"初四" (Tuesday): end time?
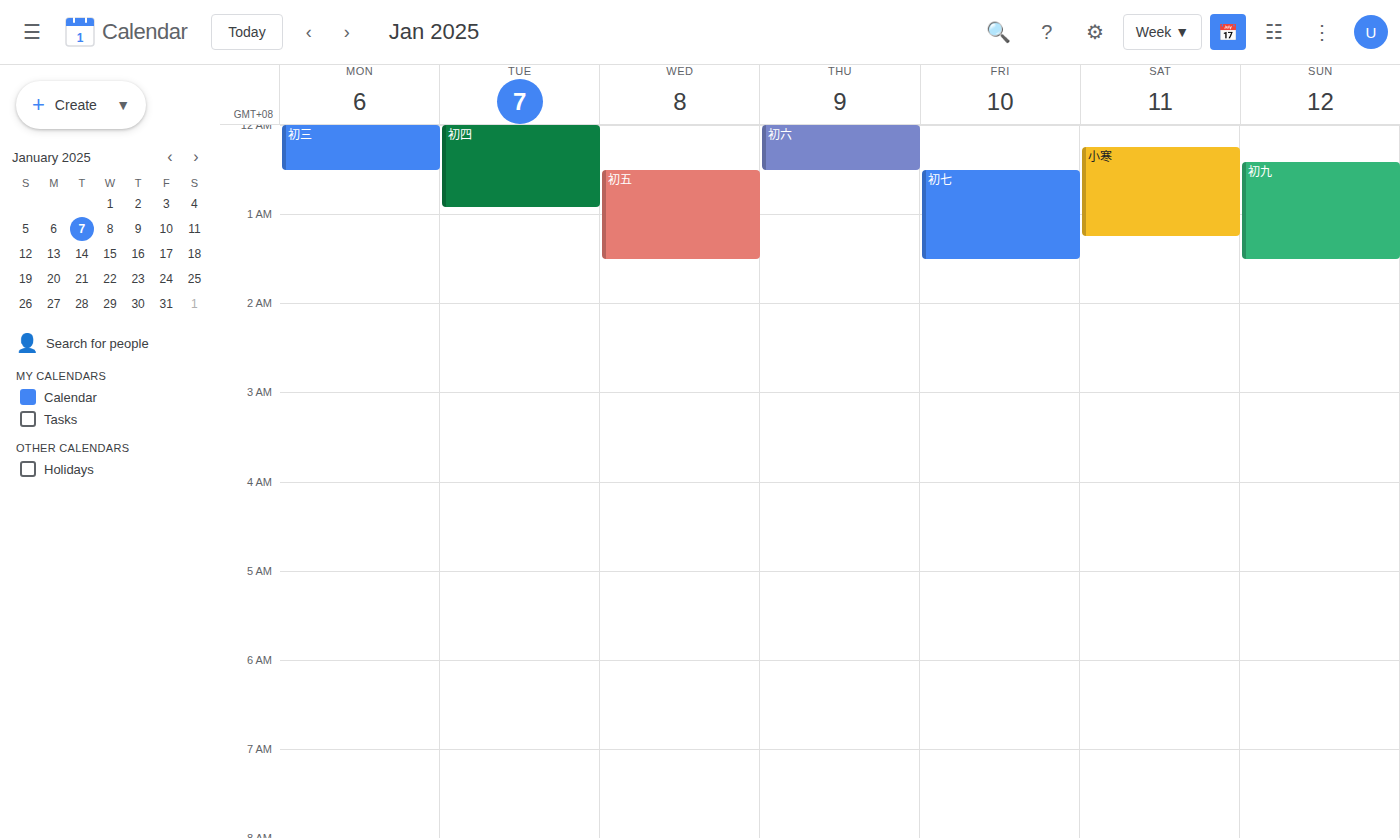
12:55 AM